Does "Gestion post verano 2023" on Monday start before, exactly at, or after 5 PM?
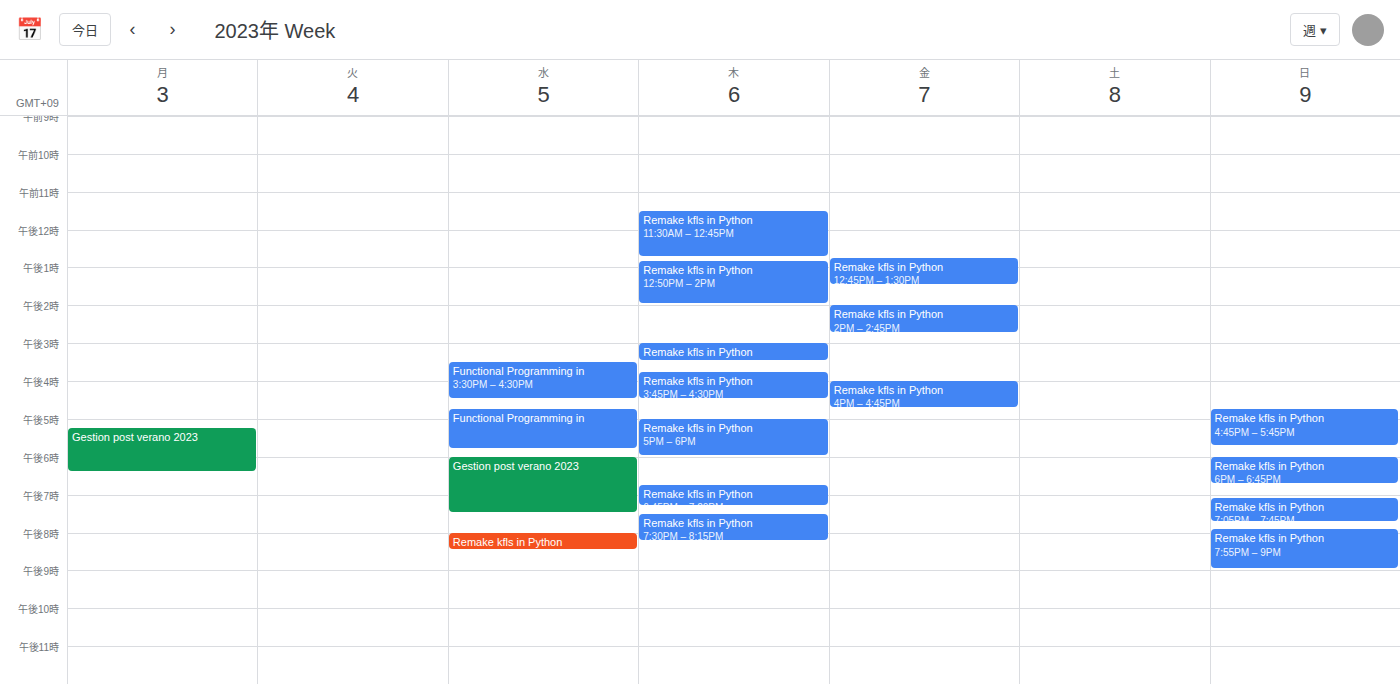
5:15 PM -- after 5 PM, 15 minutes below the 5 PM line.